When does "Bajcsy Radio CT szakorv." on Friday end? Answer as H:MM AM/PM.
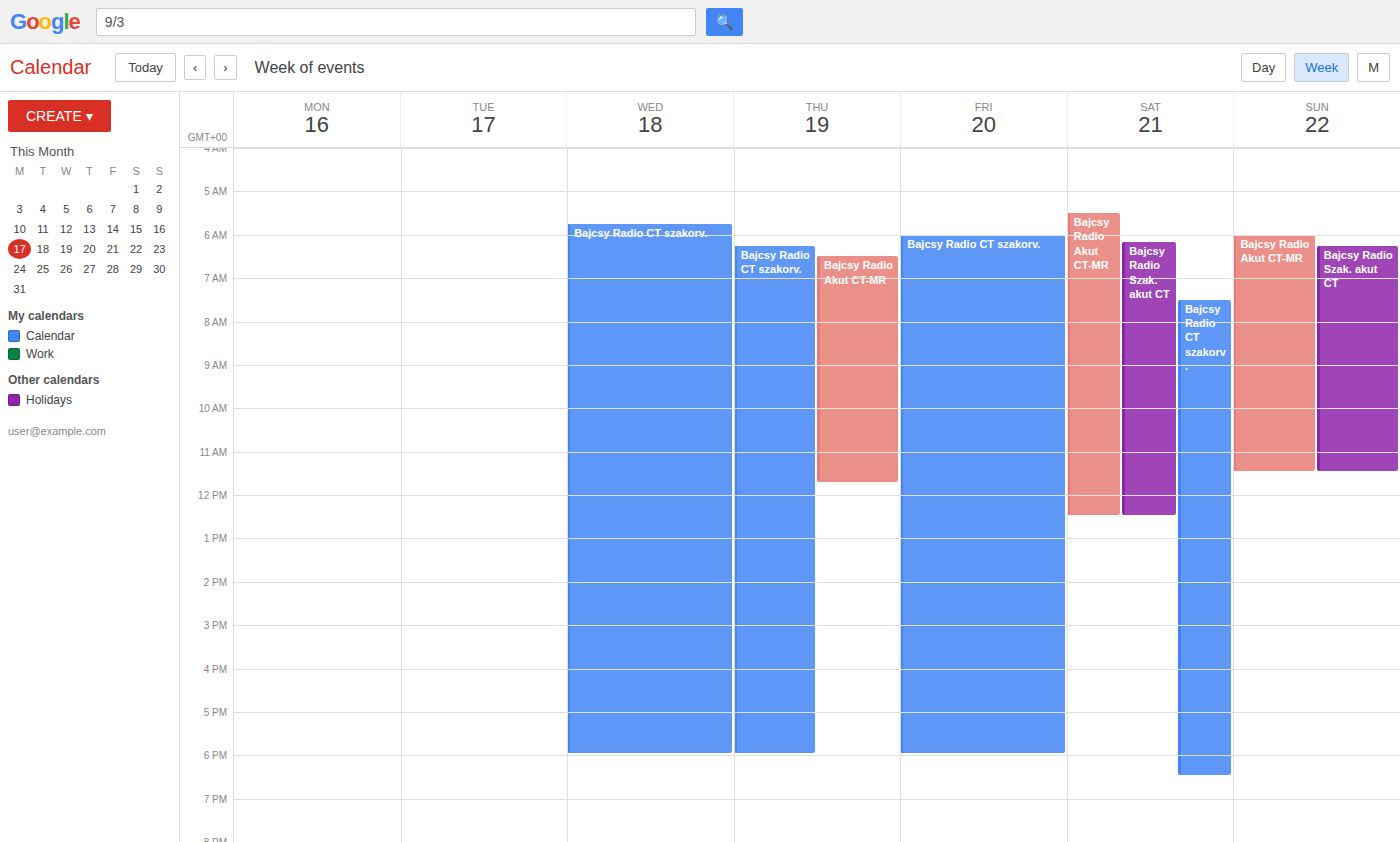
6:00 PM